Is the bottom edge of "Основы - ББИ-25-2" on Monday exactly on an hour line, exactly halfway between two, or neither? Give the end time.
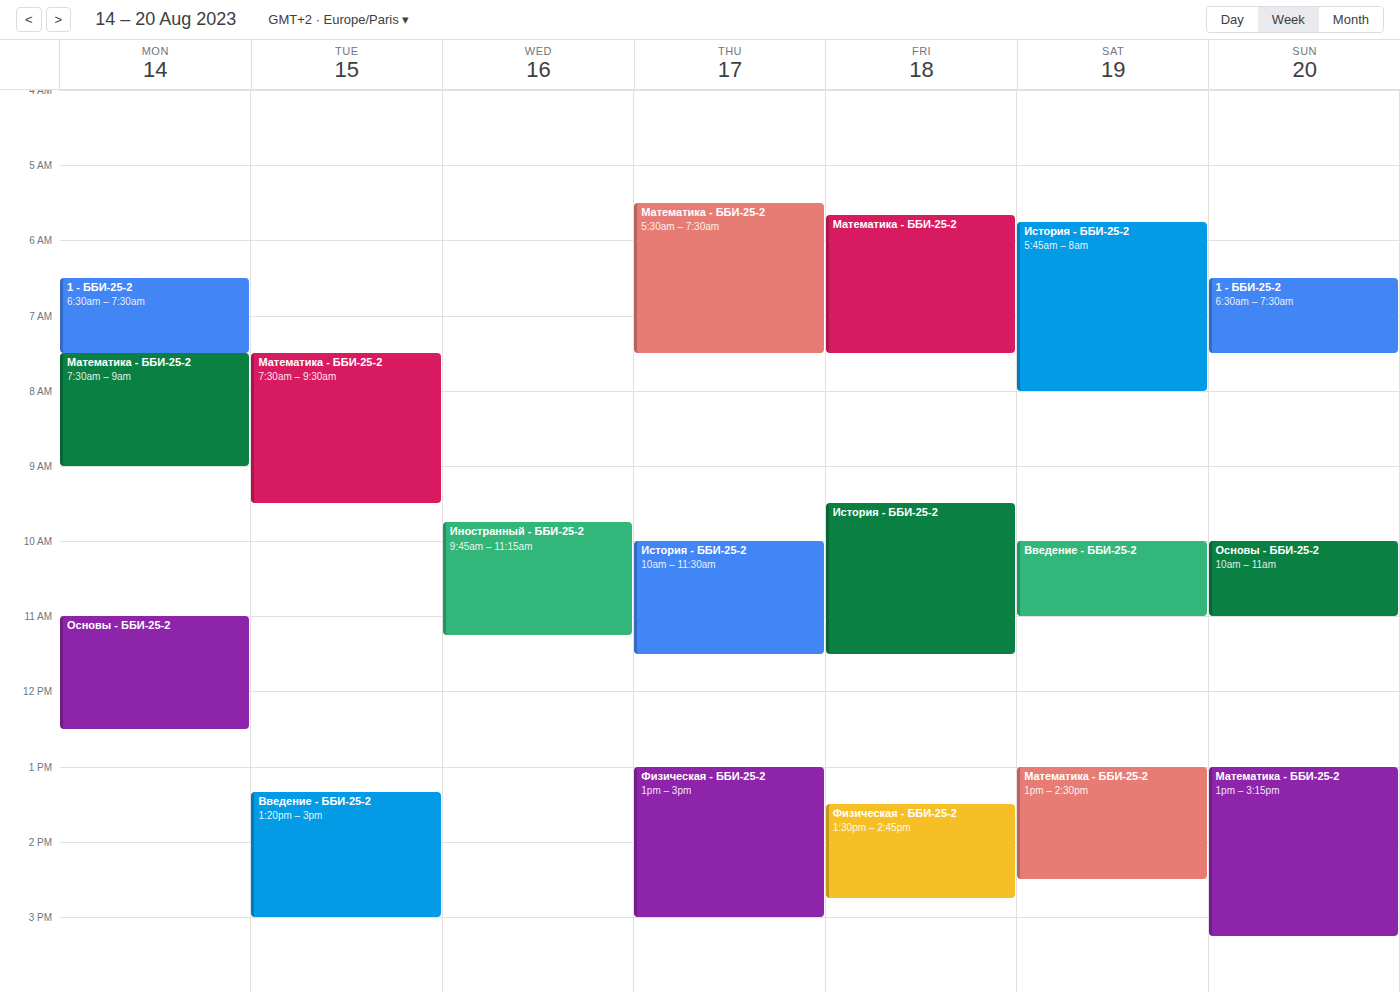
12:30 PM -- halfway between the 12 PM and 1 PM lines.